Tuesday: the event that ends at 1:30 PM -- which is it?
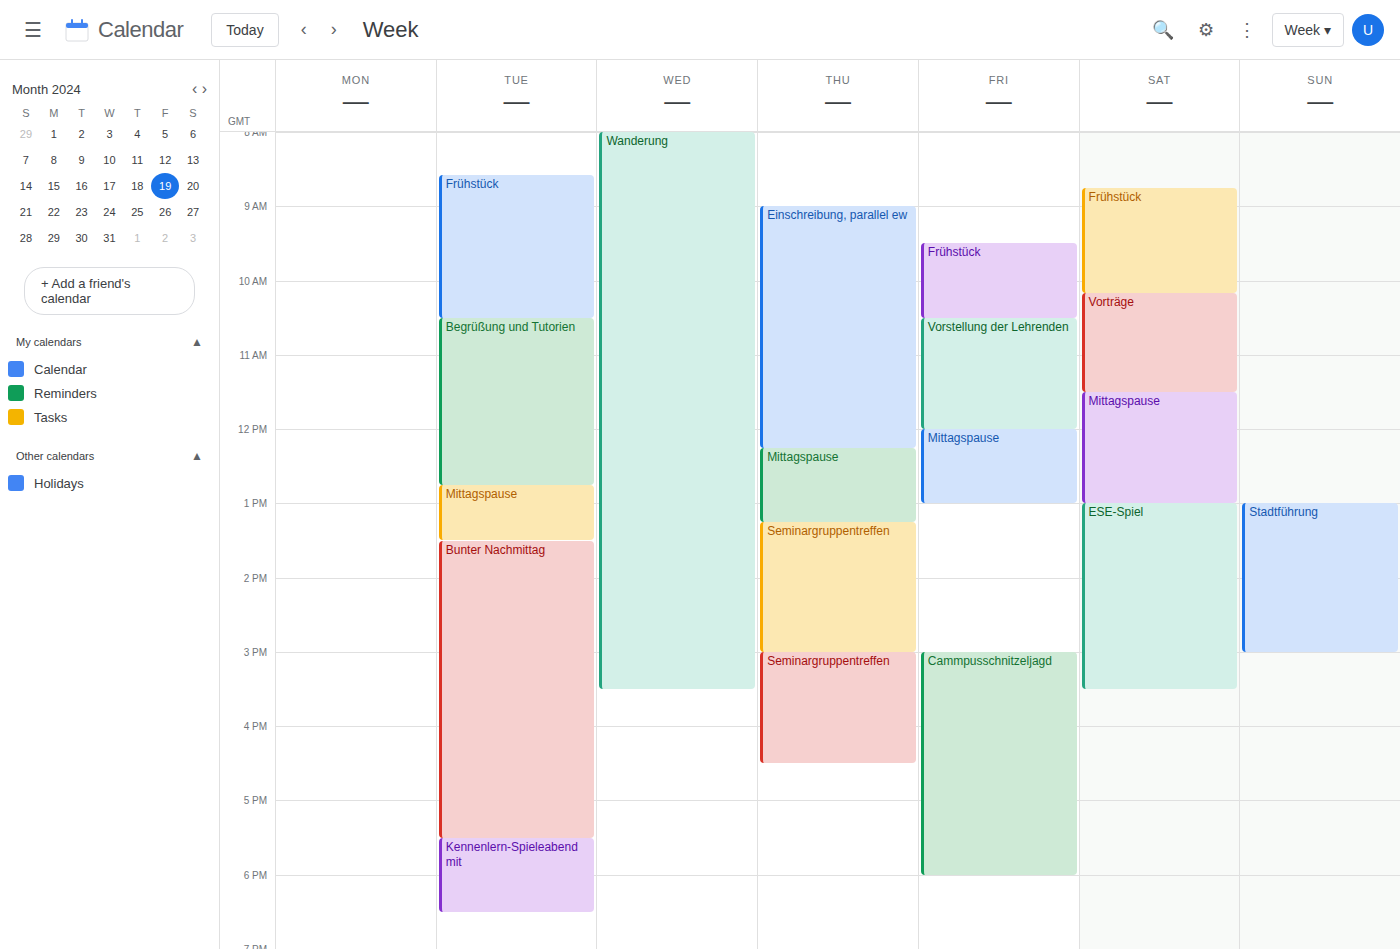
"Mittagspause"